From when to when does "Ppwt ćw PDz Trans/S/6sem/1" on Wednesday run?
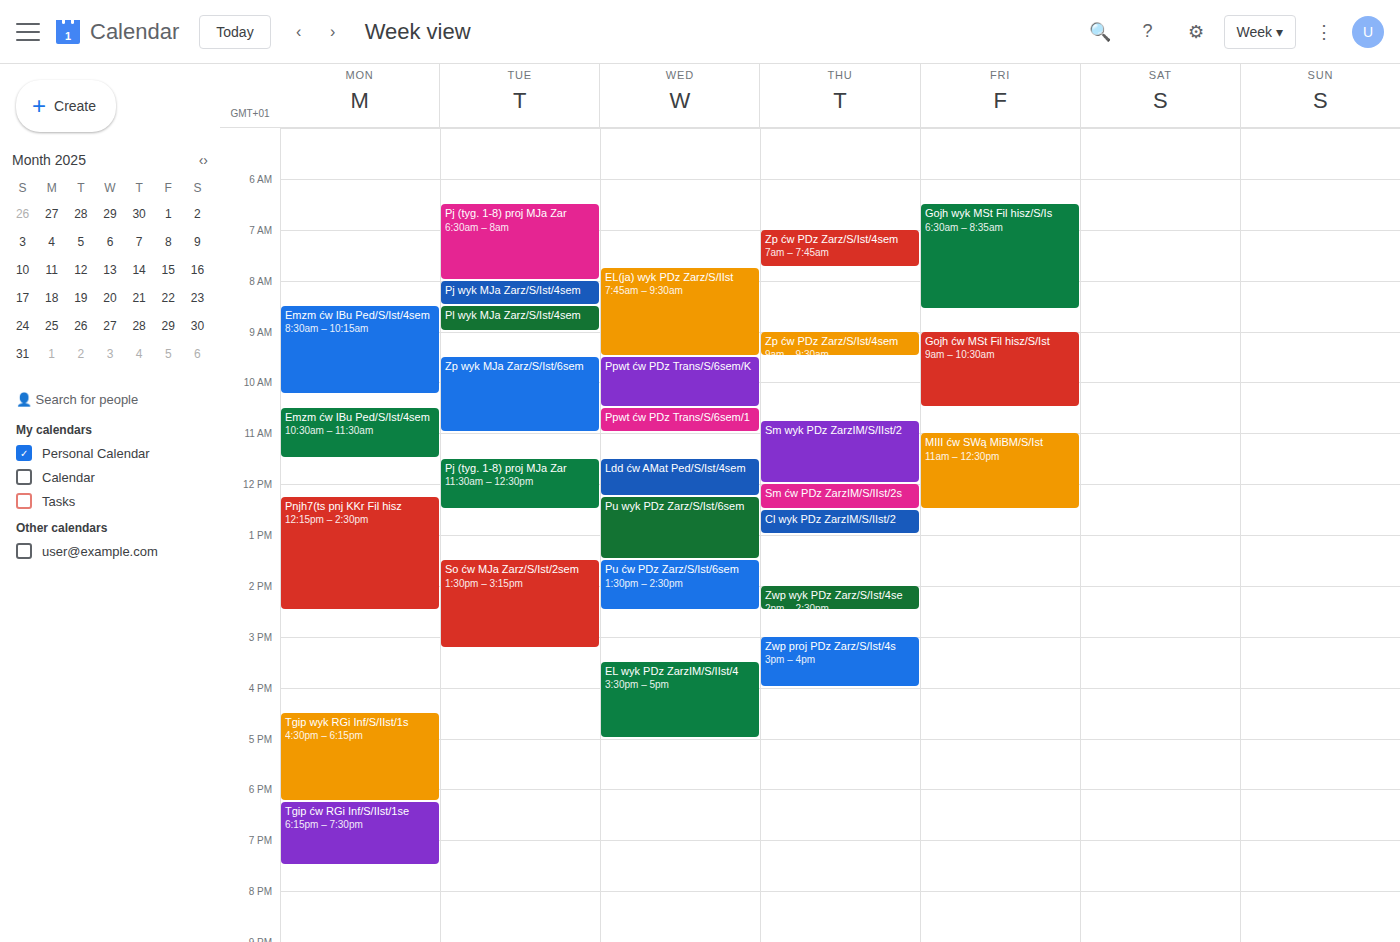
10:30 AM to 11:00 AM